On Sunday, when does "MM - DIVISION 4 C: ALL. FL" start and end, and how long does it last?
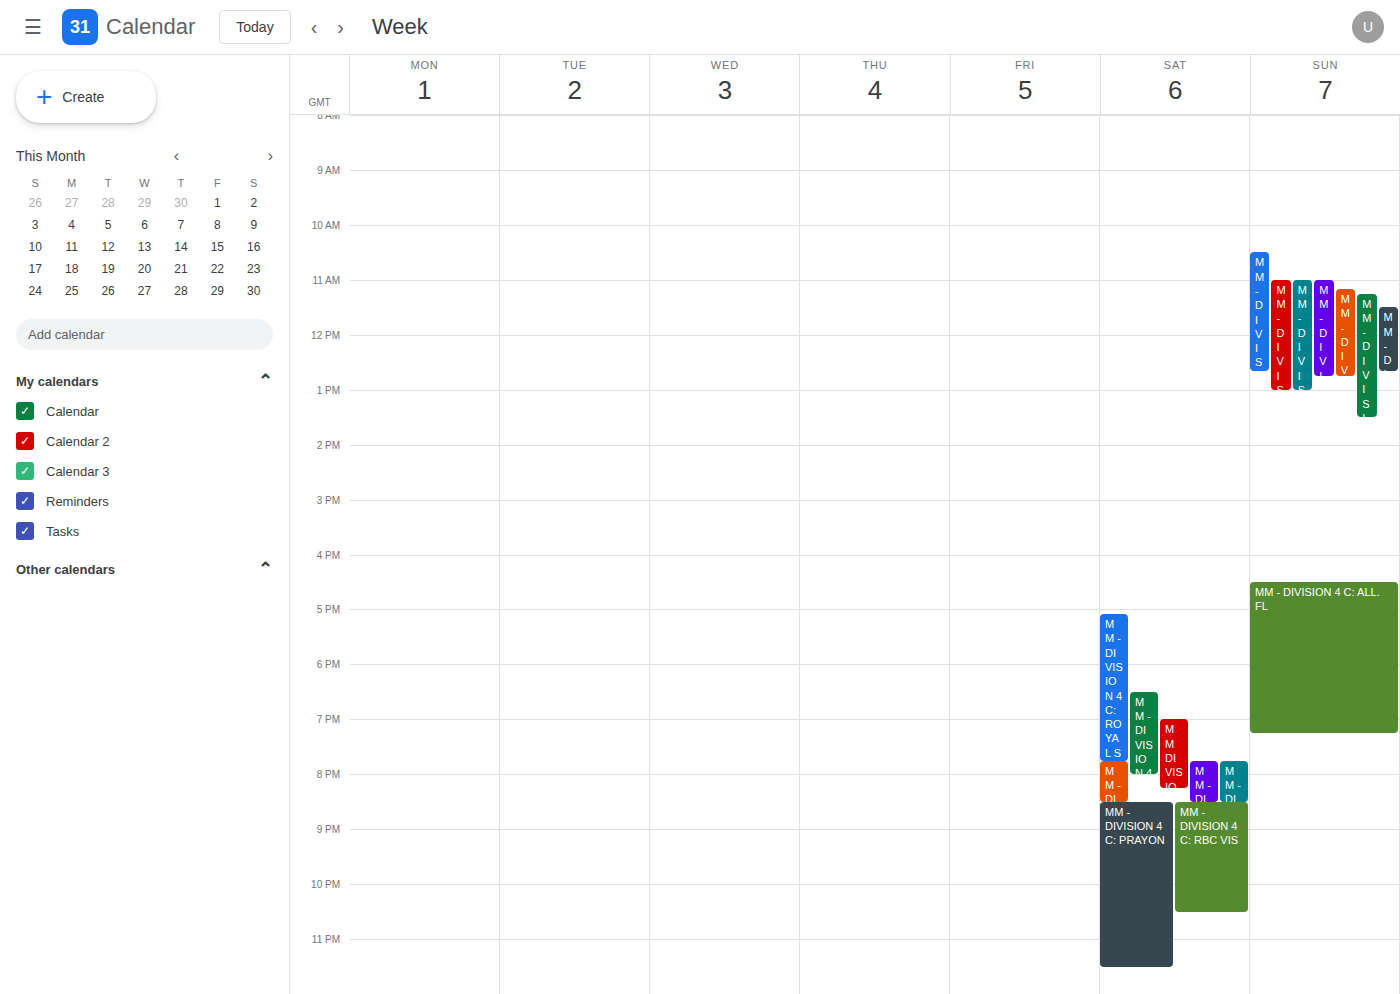
16:30 to 19:15, 2 hours 45 minutes